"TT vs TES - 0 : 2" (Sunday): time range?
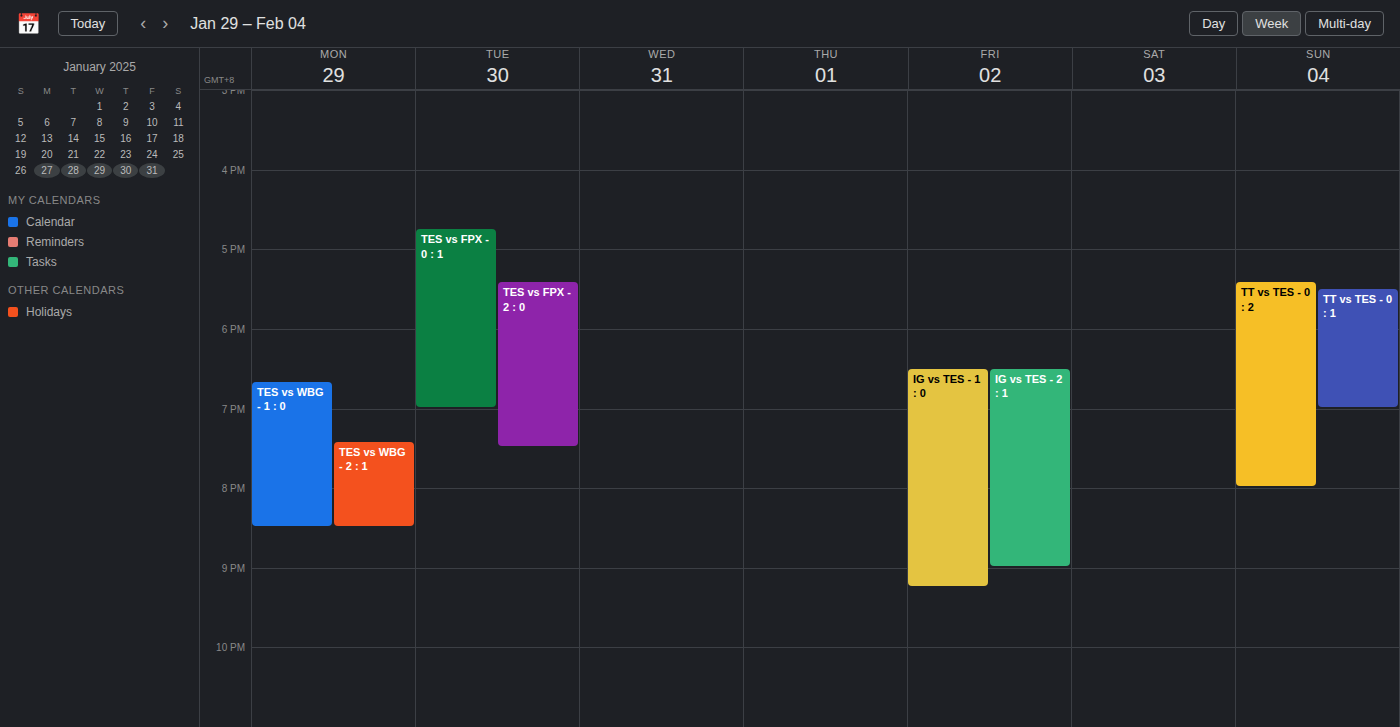
5:25 PM to 8:00 PM